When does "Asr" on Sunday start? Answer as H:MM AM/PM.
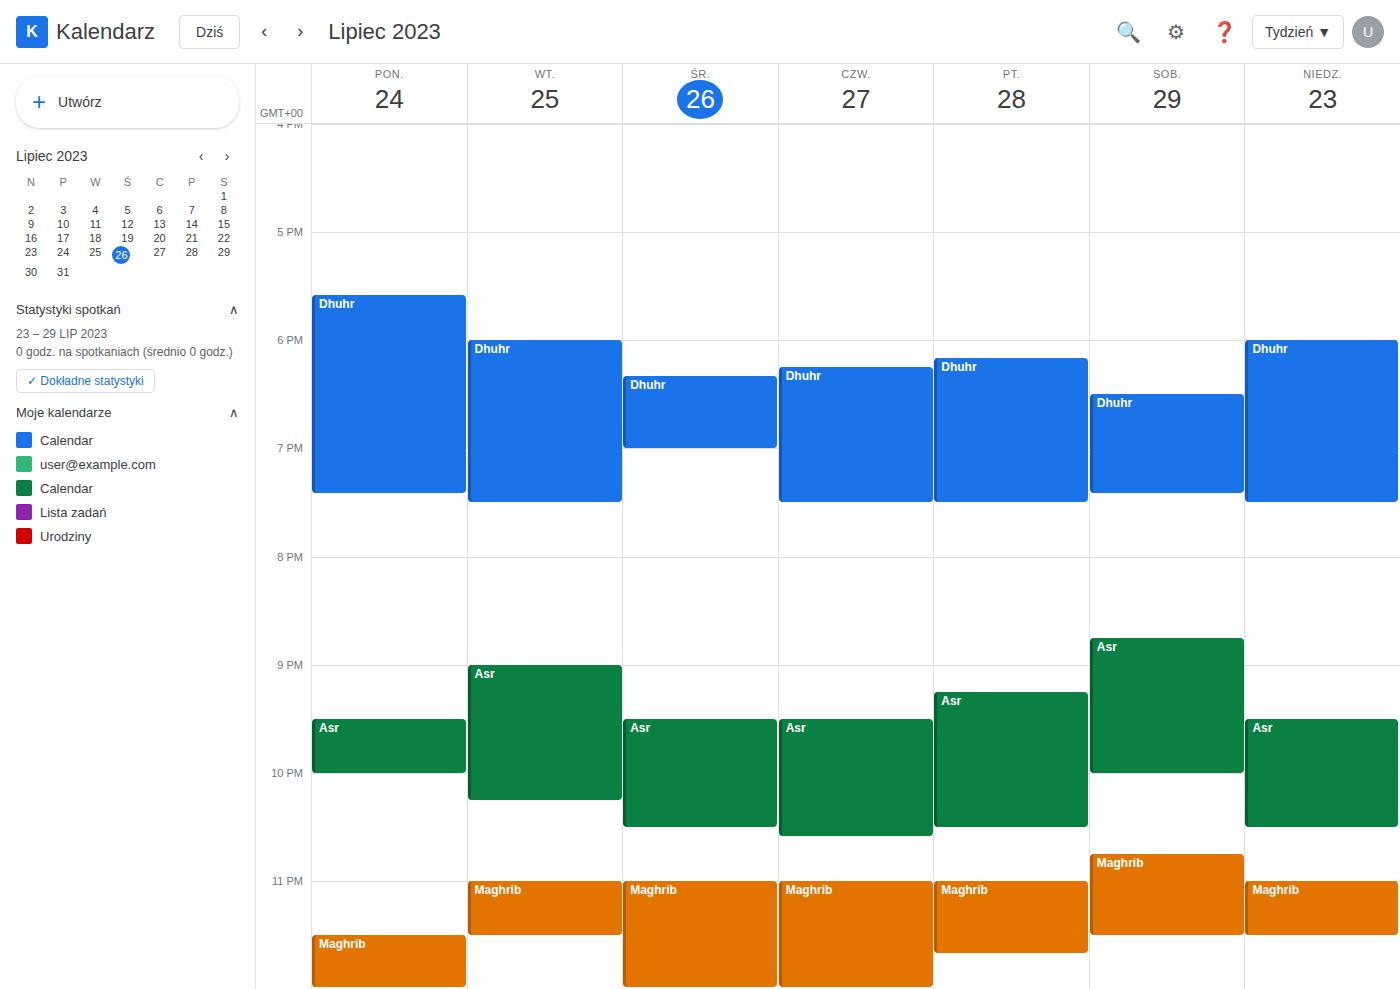
9:30 PM